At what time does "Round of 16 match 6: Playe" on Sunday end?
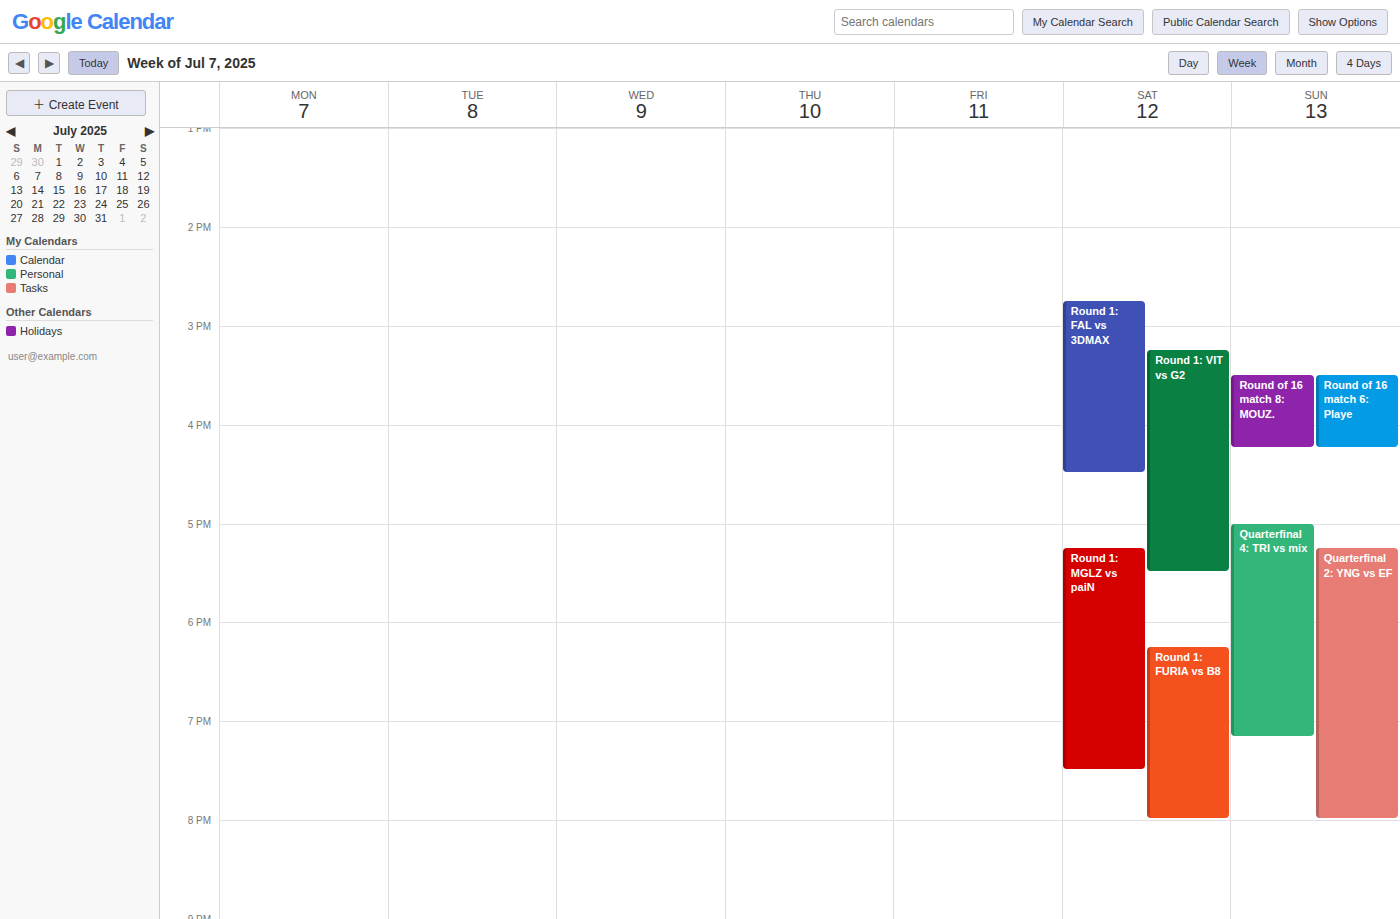
4:15 PM